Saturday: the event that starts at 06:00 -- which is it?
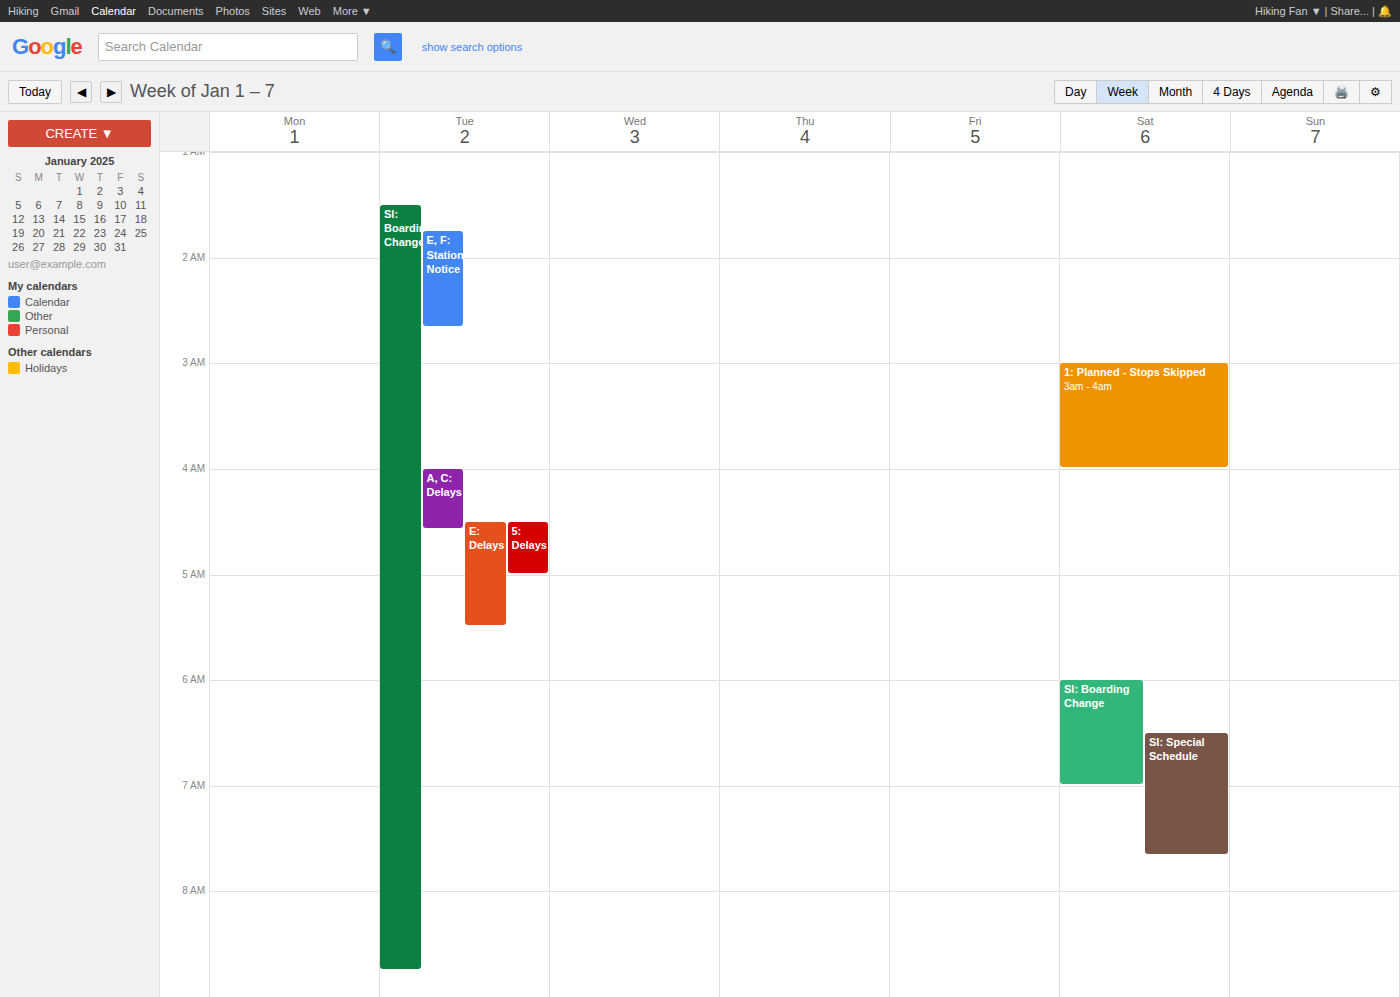
"SI: Boarding Change"